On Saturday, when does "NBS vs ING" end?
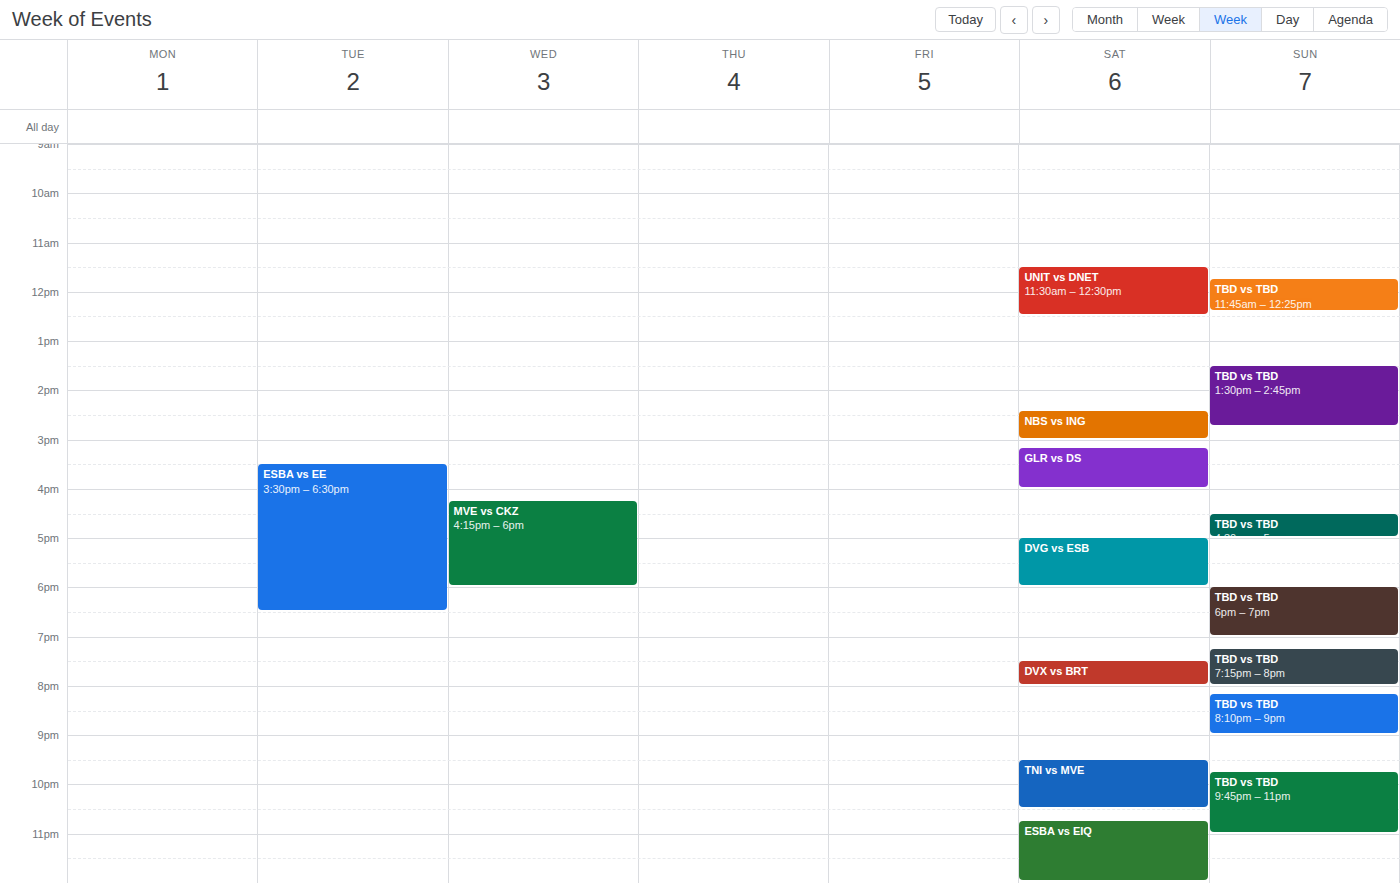
15:00